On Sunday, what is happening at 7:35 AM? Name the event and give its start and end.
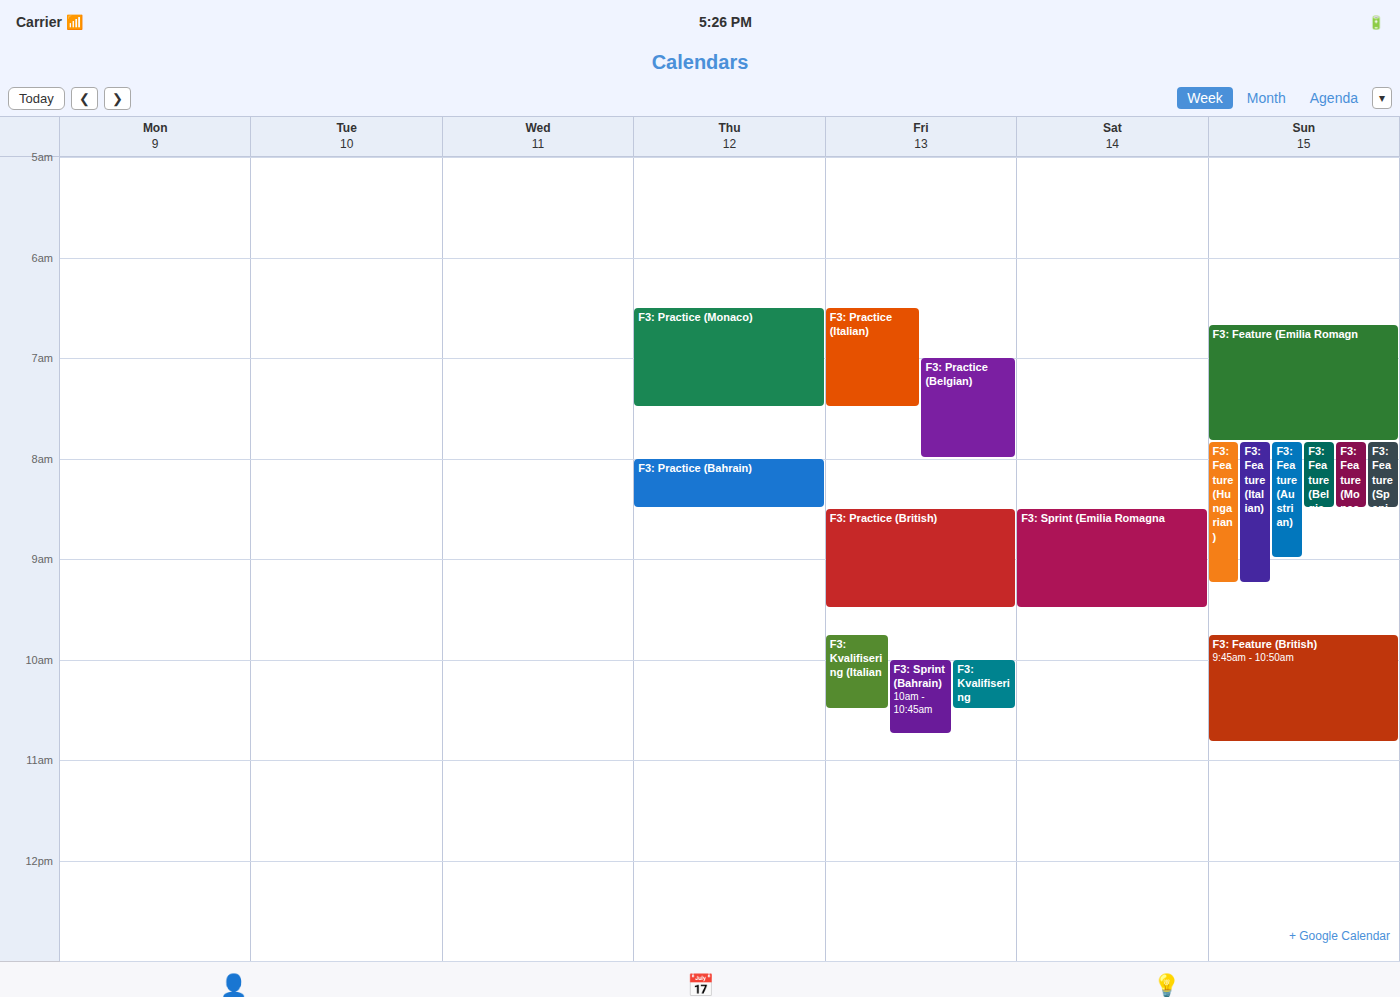
"F3: Feature (Emilia Romagn", 6:40 AM to 7:50 AM